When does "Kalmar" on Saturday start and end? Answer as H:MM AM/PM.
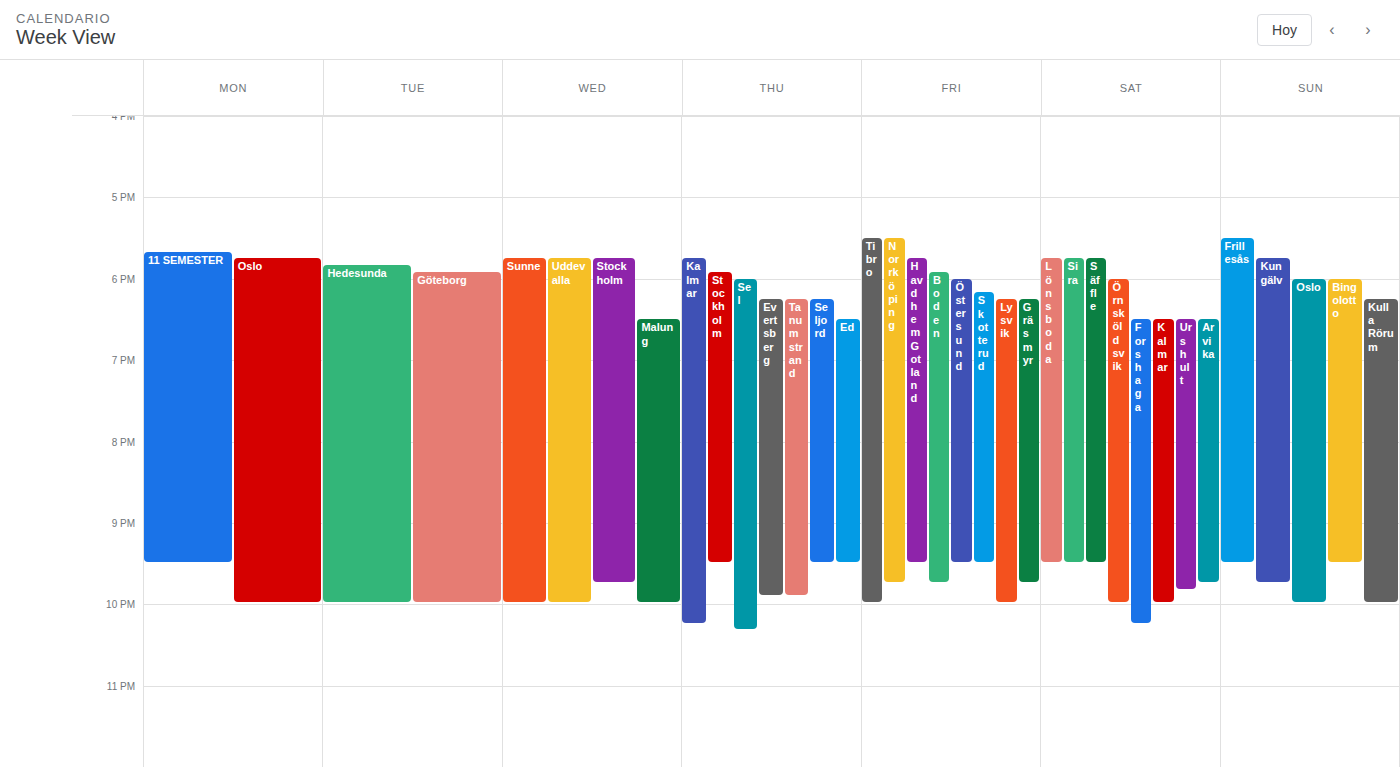
6:30 PM to 10:00 PM